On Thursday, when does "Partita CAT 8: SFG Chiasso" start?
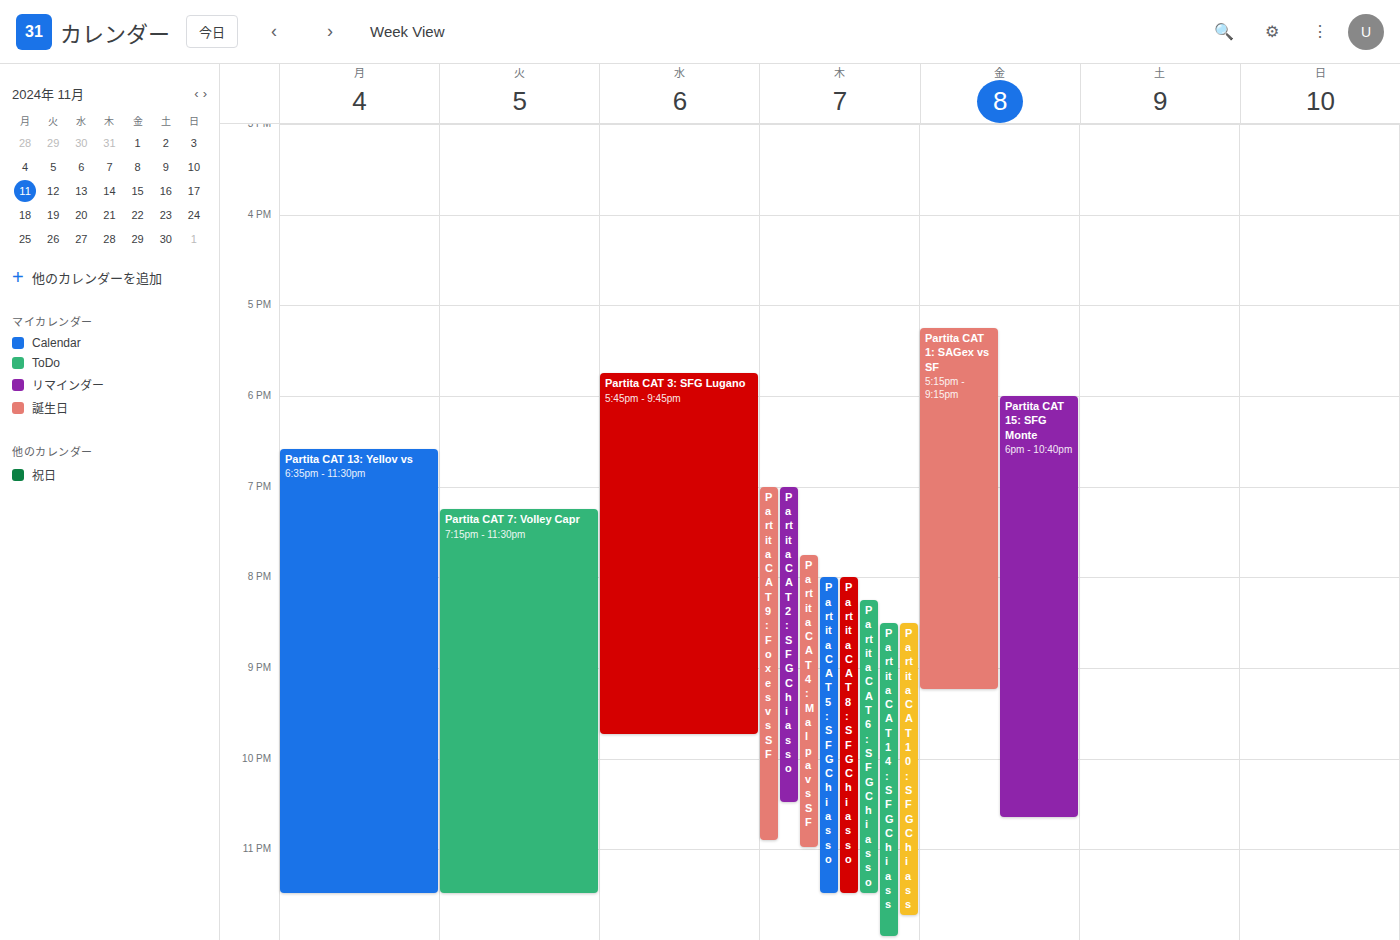
8:00 PM